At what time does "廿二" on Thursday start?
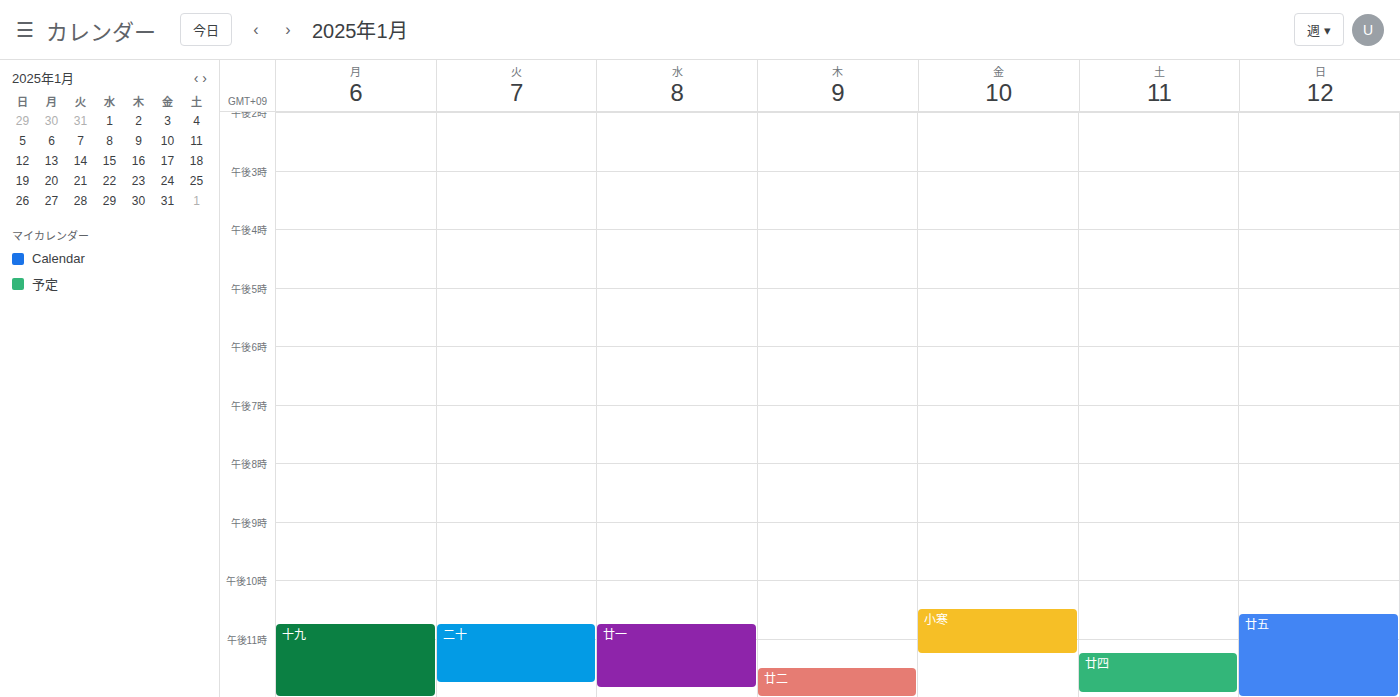
11:30 PM